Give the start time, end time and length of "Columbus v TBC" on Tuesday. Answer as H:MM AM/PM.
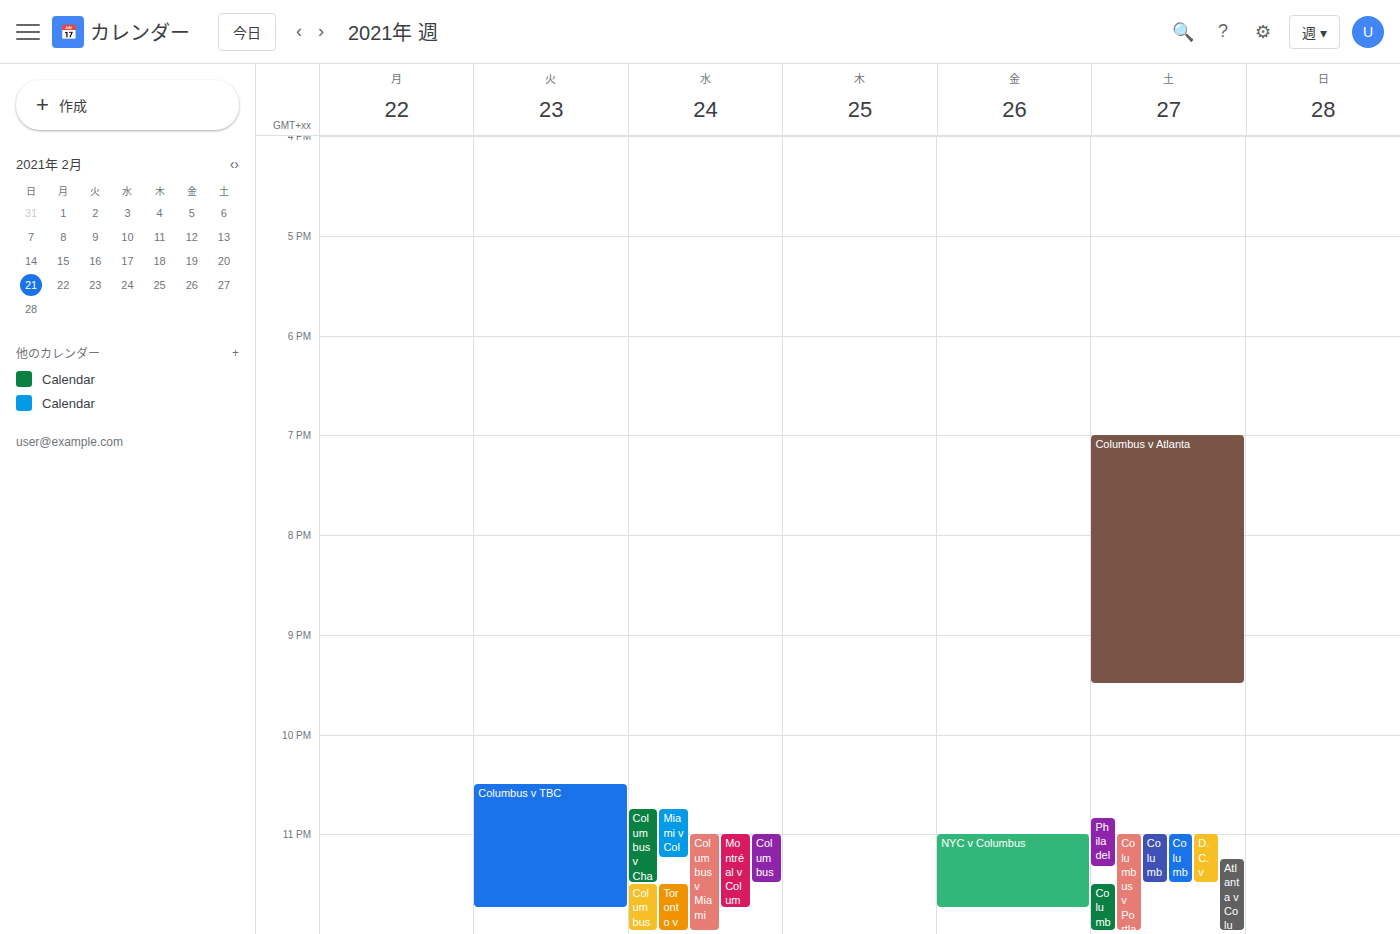
10:30 PM to 11:45 PM, 1 hour 15 minutes